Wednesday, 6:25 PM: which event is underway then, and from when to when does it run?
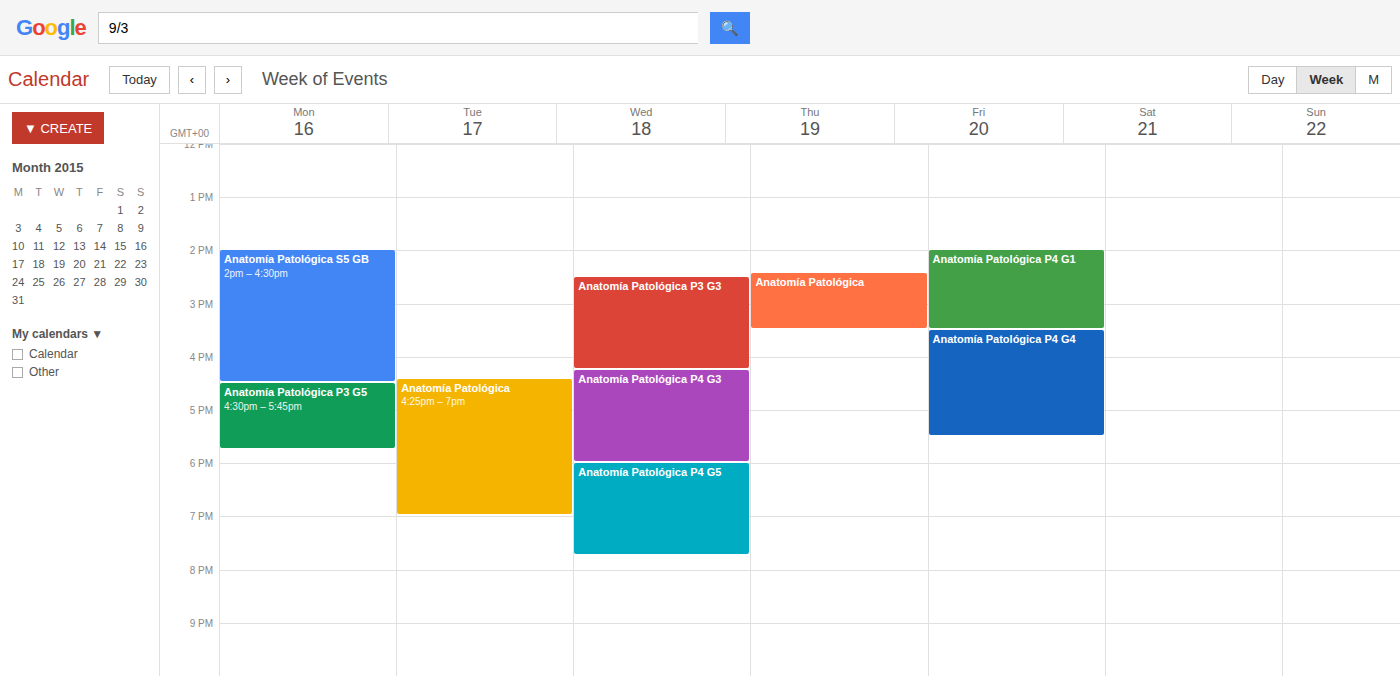
"Anatomía Patológica P4 G5", 6:00 PM to 7:45 PM